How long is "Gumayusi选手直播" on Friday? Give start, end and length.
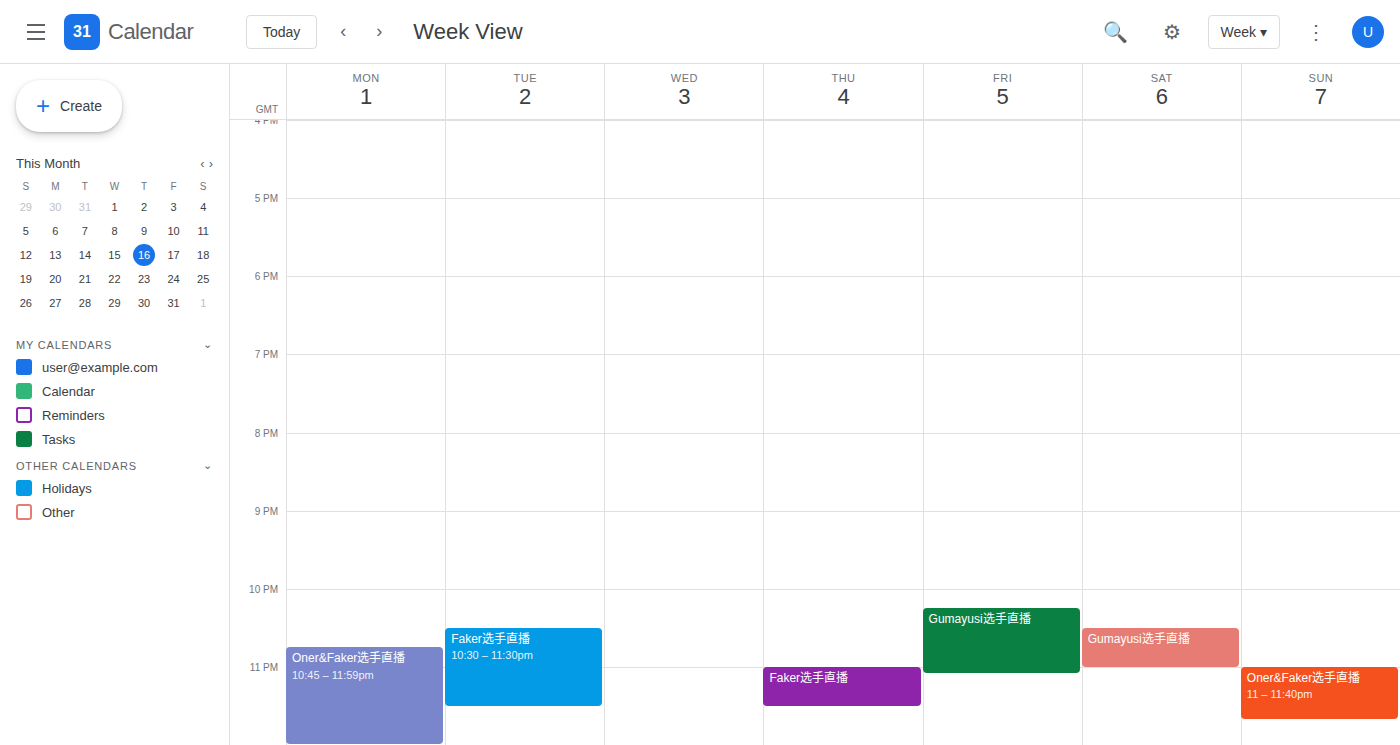
10:15 PM to 11:05 PM, 50 minutes